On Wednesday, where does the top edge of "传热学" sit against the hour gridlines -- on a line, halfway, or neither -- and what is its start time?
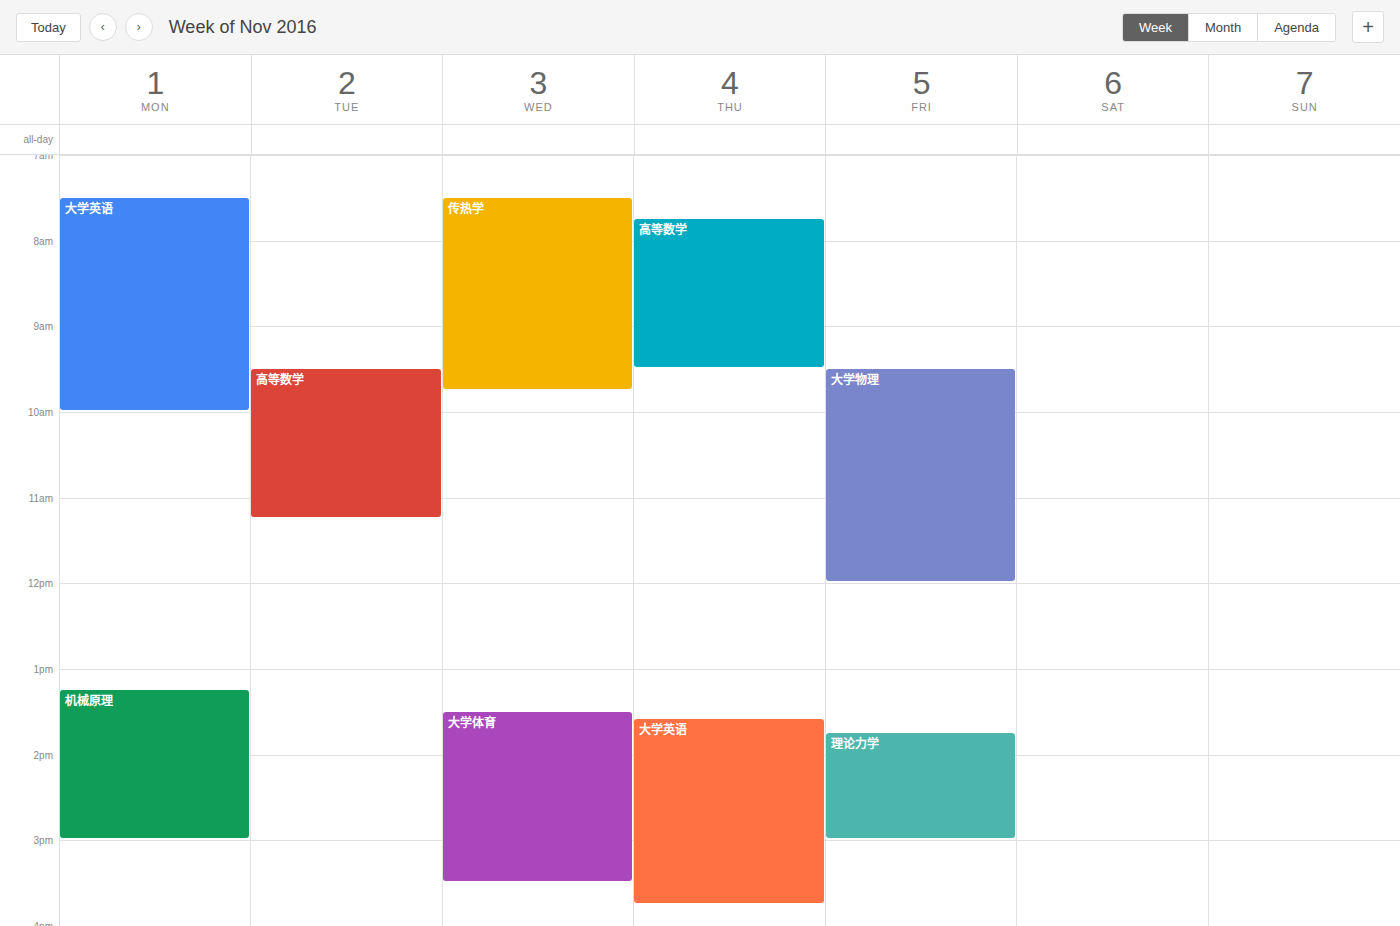
7:30 AM -- halfway between the 7 AM and 8 AM lines.